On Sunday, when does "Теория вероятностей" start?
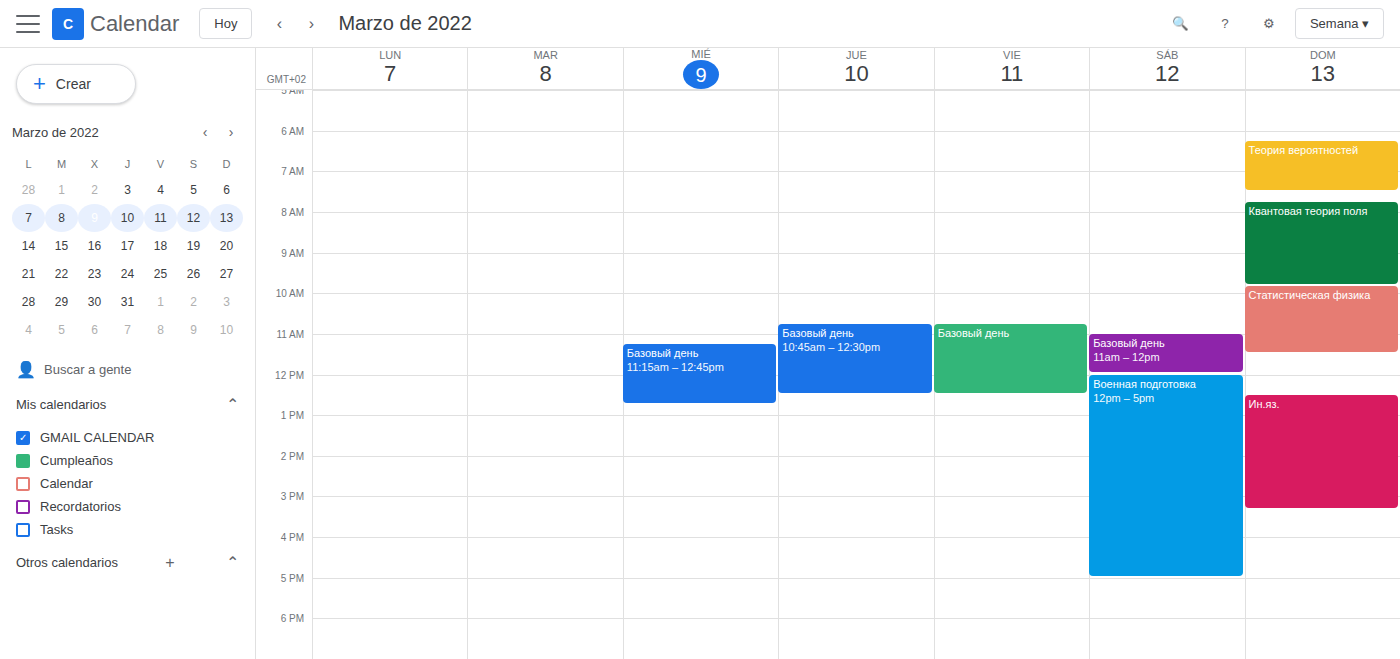
6:15 AM